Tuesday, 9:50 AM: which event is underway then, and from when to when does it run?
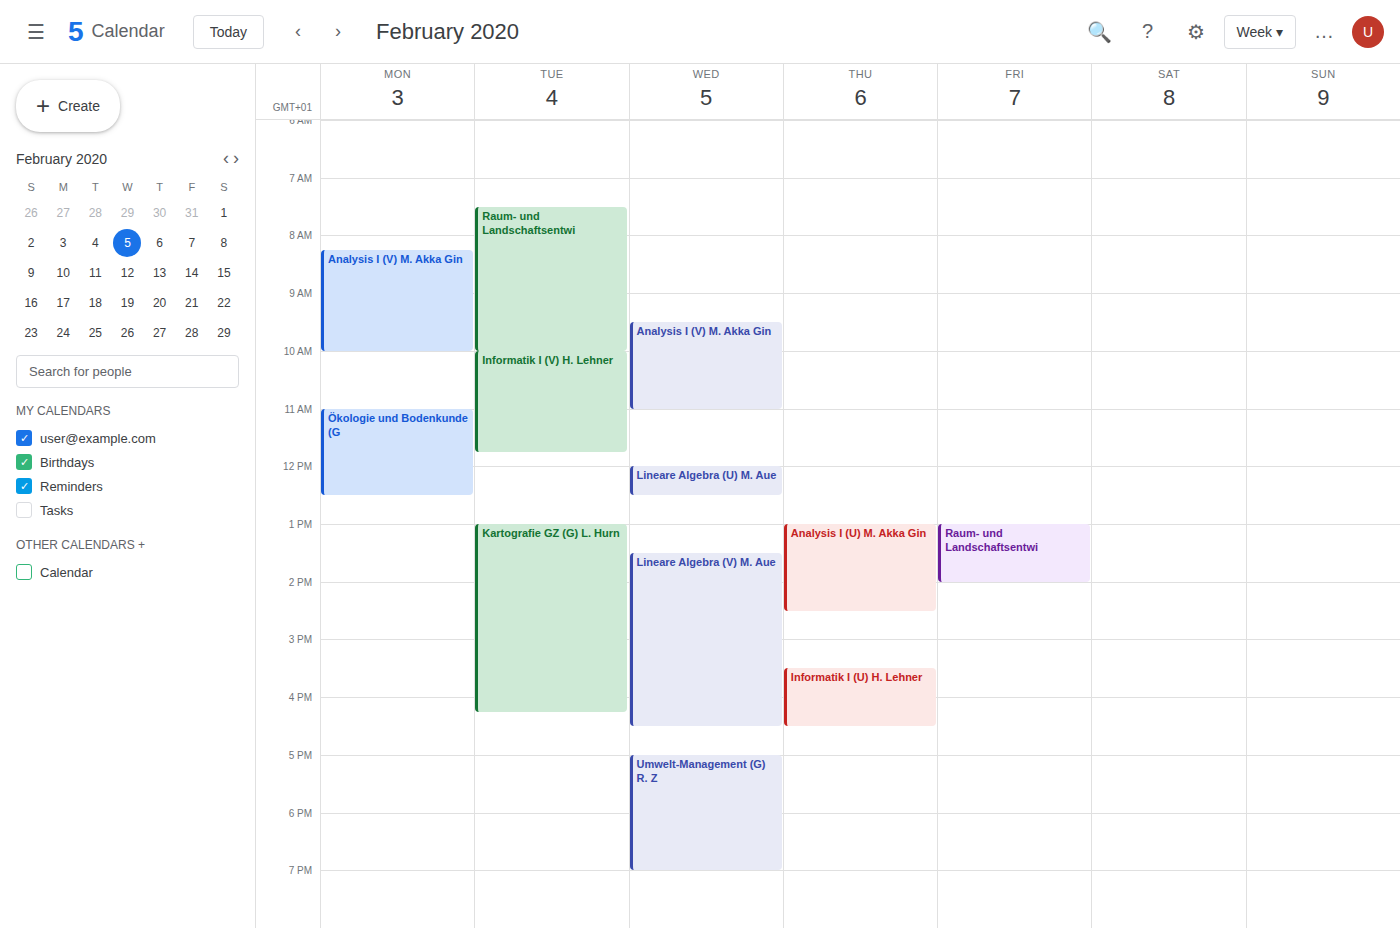
"Raum- und Landschaftsentwi", 7:30 AM to 10:00 AM